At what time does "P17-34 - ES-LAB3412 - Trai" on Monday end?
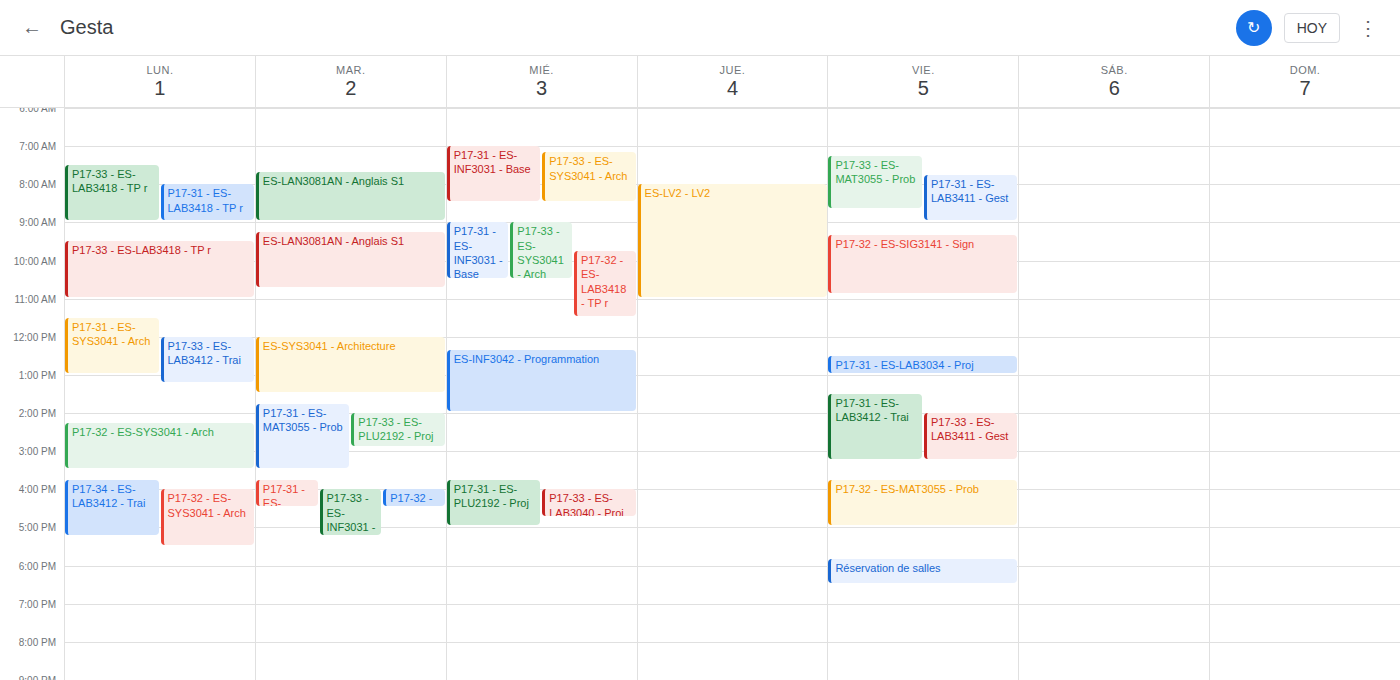
5:15 PM